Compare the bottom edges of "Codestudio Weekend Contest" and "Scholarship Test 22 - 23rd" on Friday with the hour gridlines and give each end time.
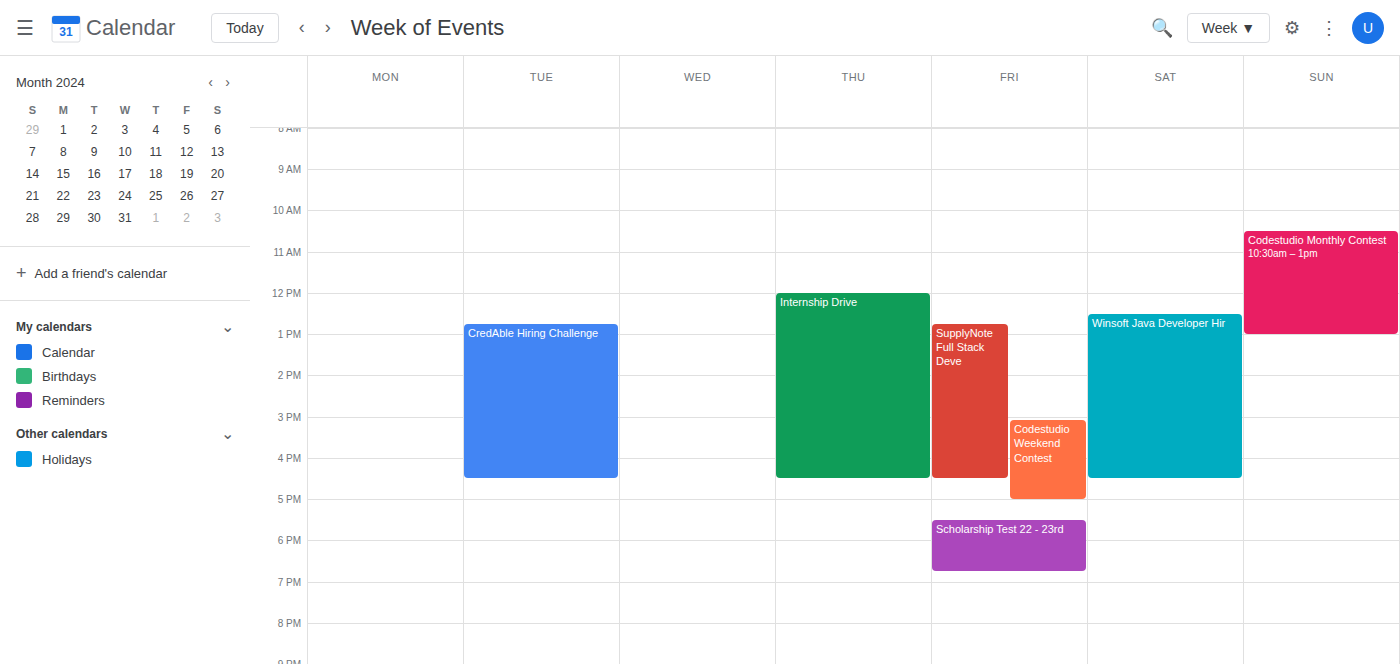
"Codestudio Weekend Contest": 17:00, exactly on the 17:00 line. "Scholarship Test 22 - 23rd": 18:45, neither: three quarters of the way from the 18:00 line to the 19:00 line.